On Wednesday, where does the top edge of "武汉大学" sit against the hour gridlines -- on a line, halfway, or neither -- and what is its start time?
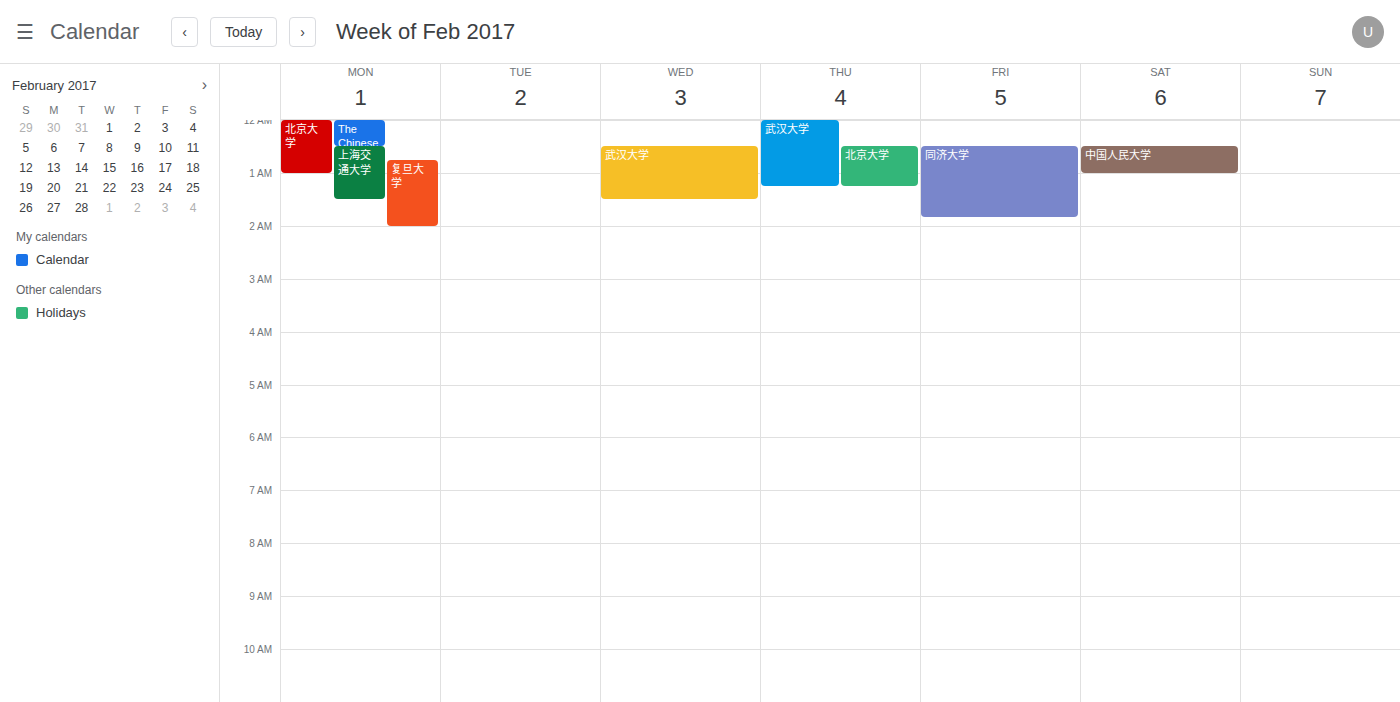
12:30 AM -- halfway between the 12 AM and 1 AM lines.